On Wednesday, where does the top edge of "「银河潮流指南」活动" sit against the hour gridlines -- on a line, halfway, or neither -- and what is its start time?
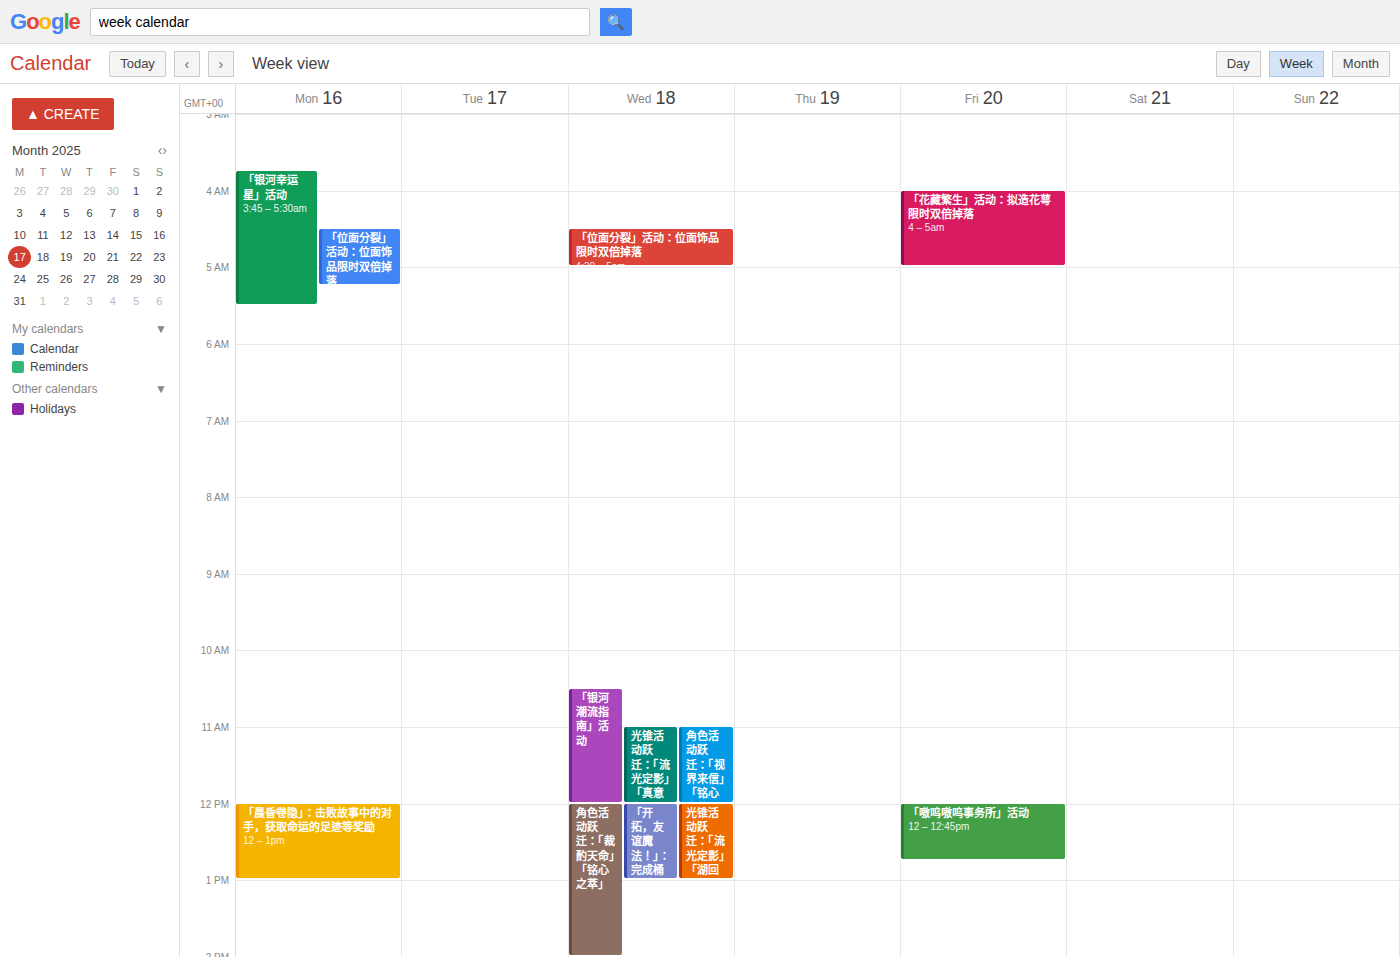
10:30 AM -- halfway between the 10 AM and 11 AM lines.